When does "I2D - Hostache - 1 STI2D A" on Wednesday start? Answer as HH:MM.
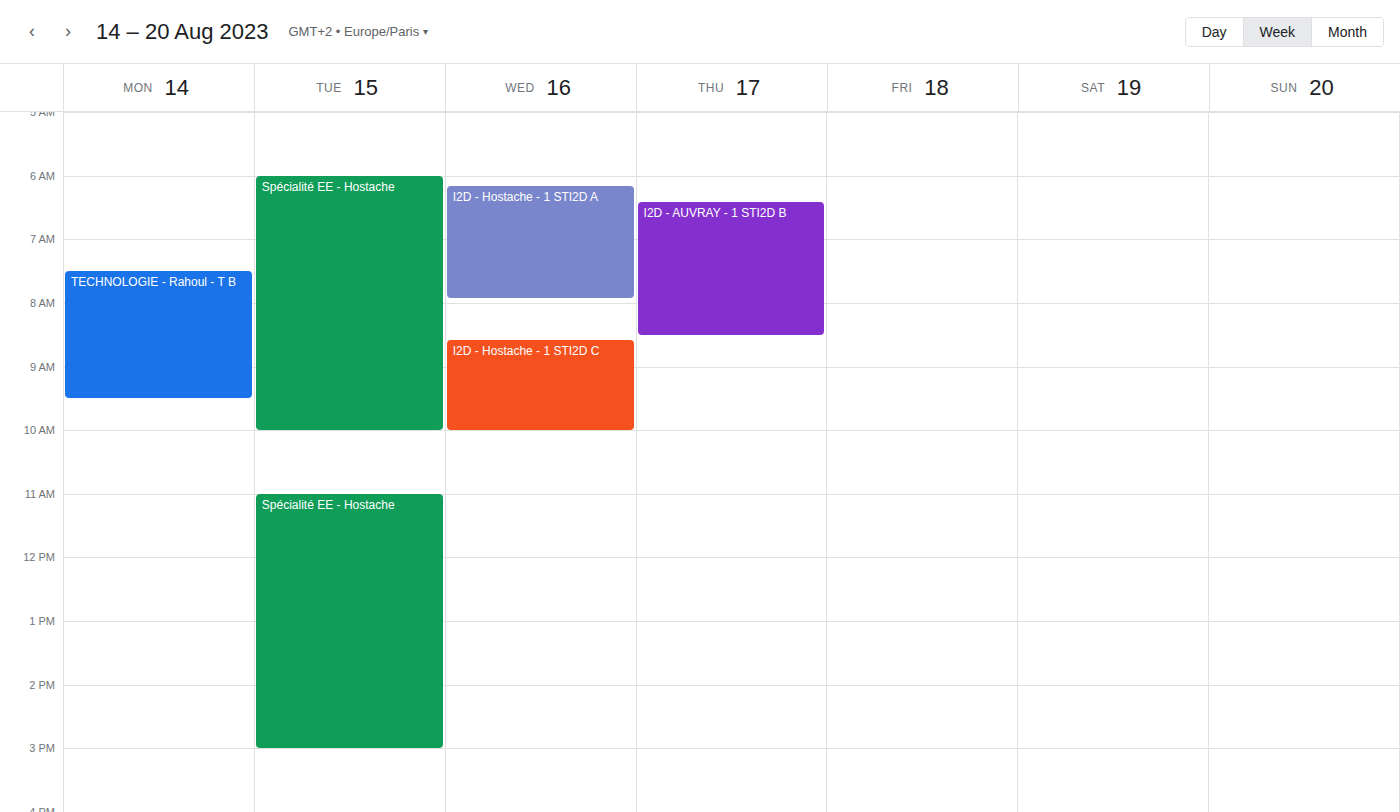
06:10